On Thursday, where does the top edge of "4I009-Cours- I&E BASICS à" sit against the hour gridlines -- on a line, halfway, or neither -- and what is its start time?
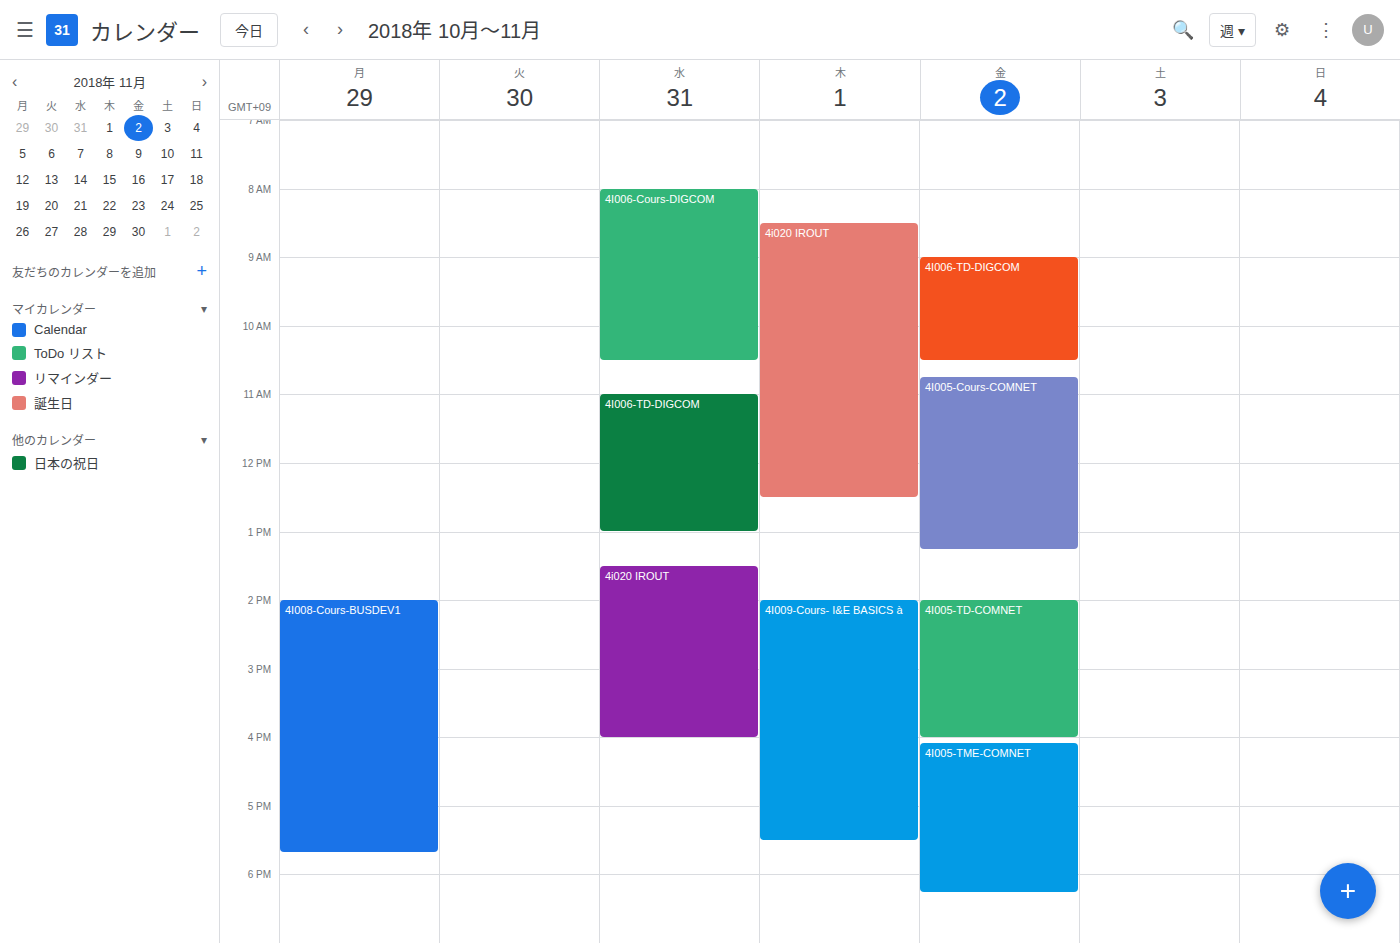
14:00 -- exactly on the 14:00 line.